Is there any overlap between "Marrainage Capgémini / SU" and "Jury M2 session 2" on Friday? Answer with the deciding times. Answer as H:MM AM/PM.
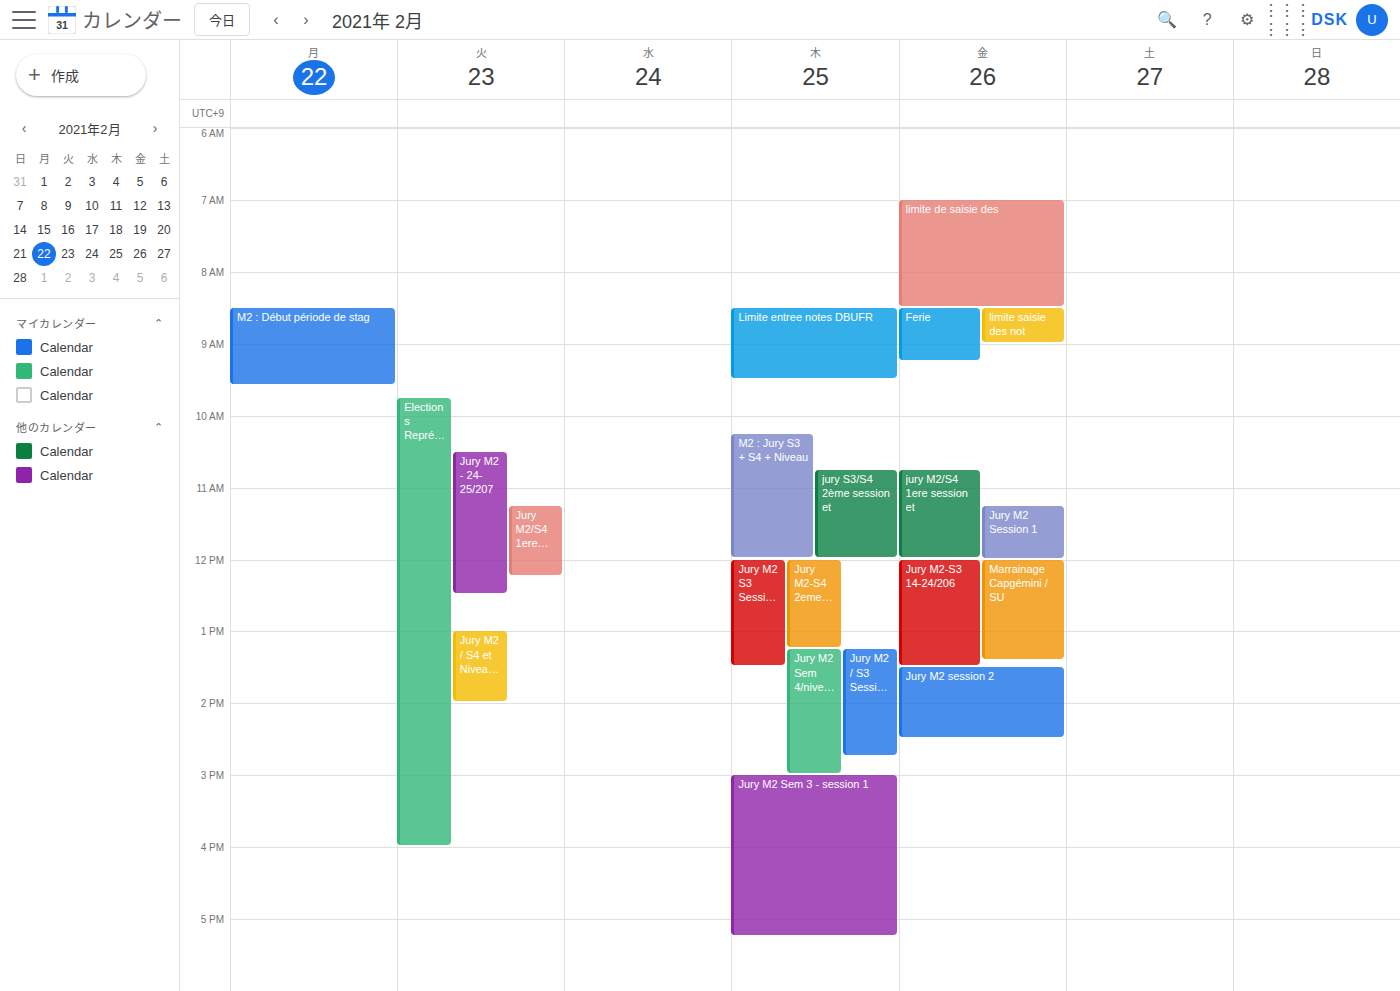
"Marrainage Capgémini / SU" ends at 1:25 PM and "Jury M2 session 2" starts at 1:30 PM -- no overlap.